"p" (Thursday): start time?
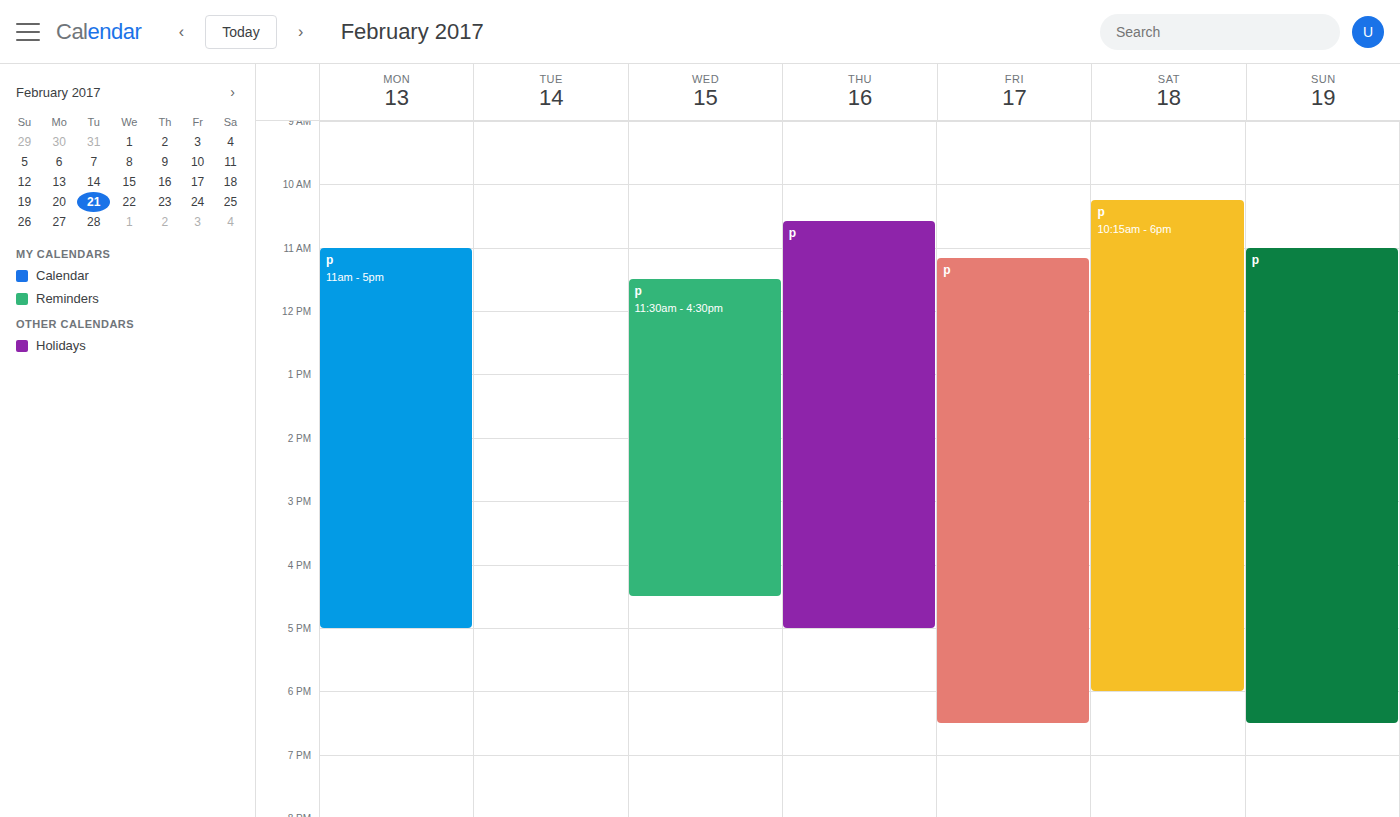
10:35 AM